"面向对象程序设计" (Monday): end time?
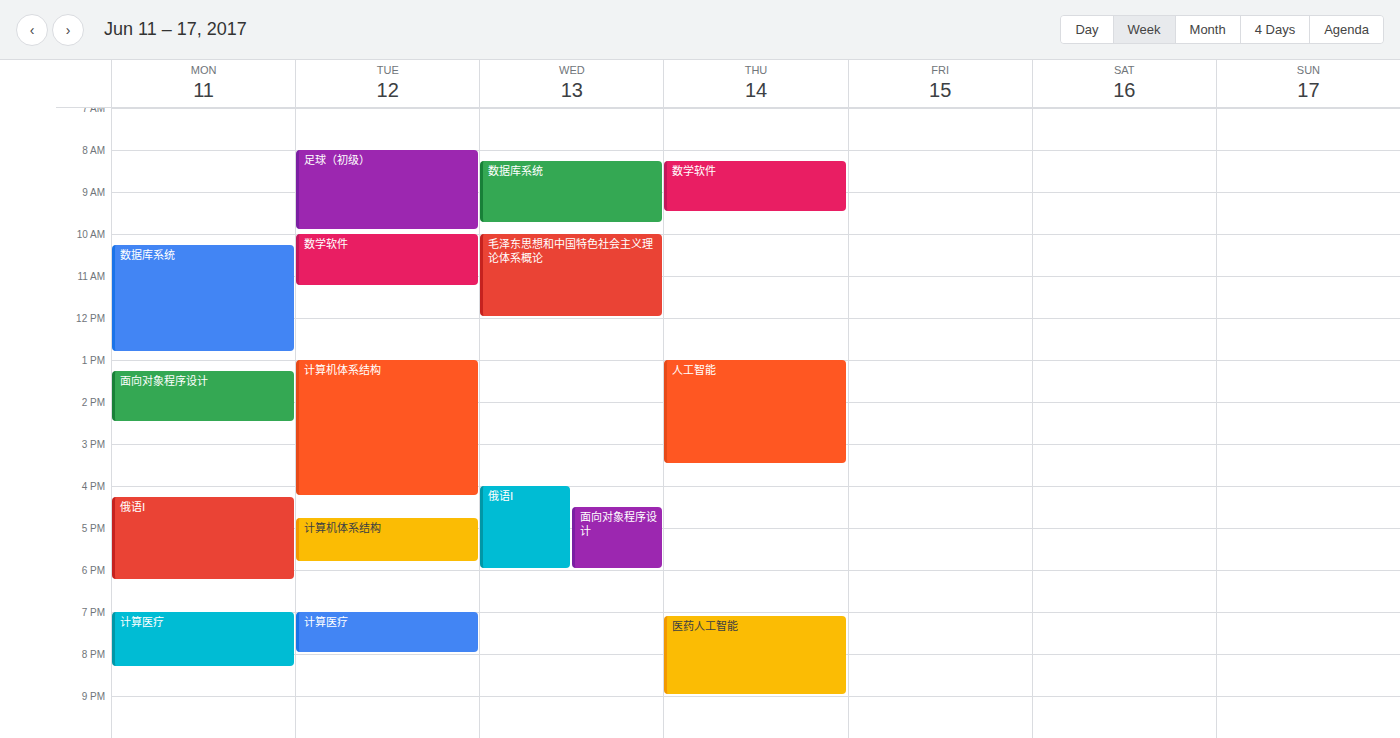
2:30 PM